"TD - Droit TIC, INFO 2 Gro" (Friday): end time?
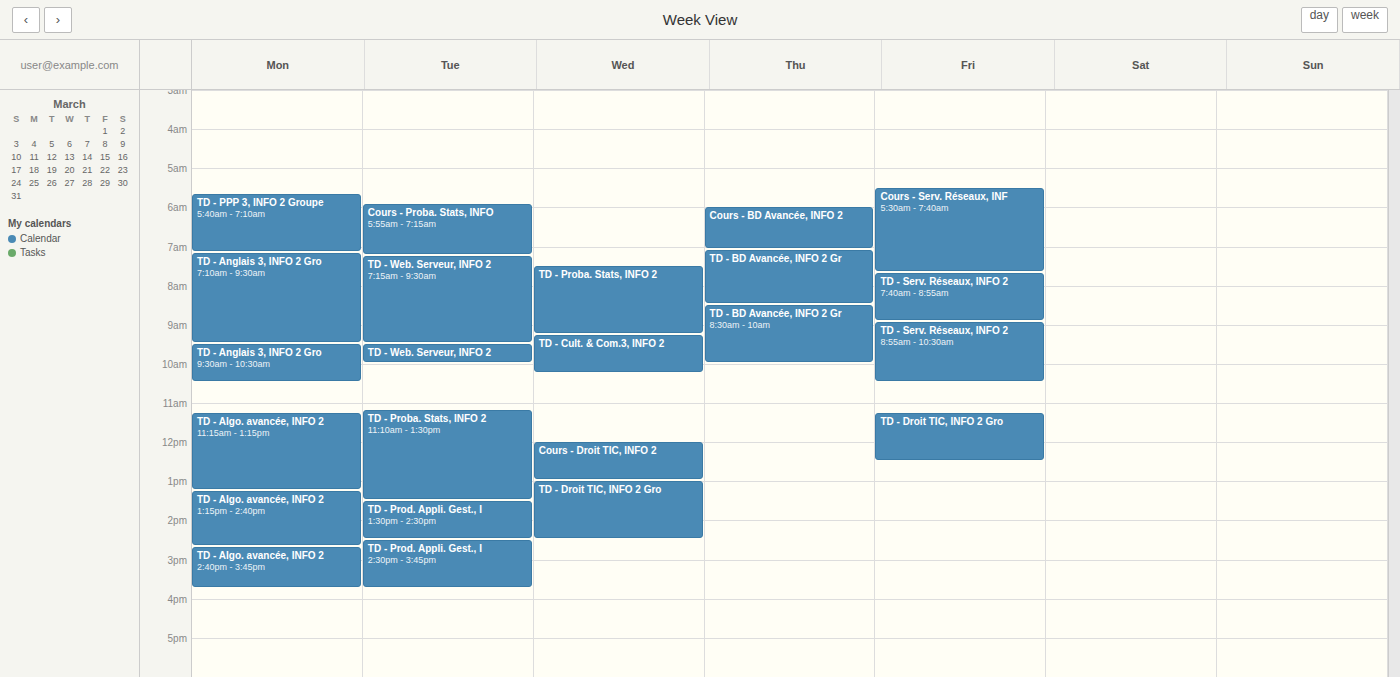
12:30 PM